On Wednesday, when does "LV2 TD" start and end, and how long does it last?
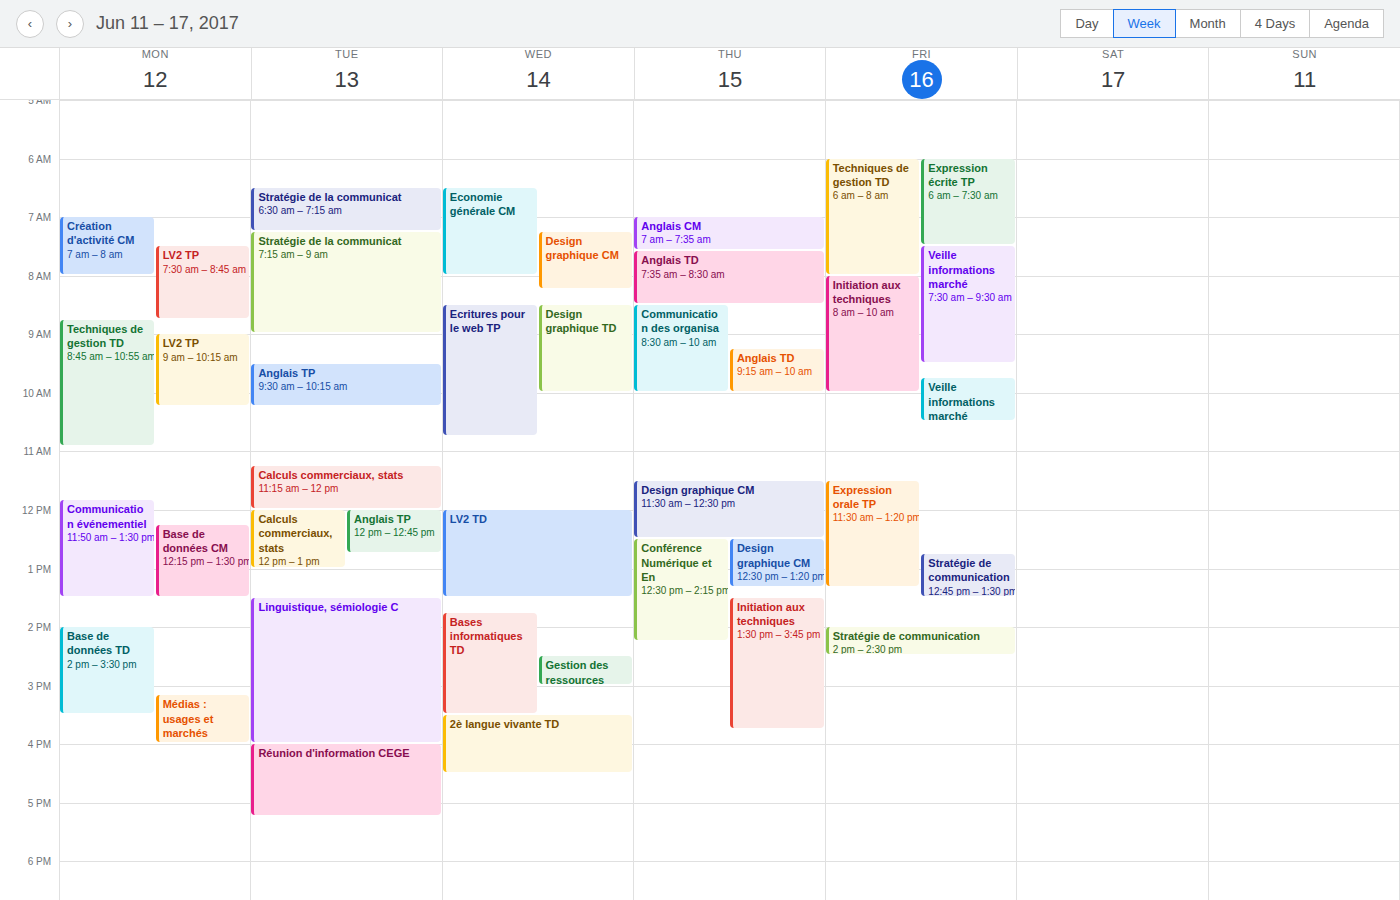
12:00 PM to 1:30 PM, 1 hour 30 minutes